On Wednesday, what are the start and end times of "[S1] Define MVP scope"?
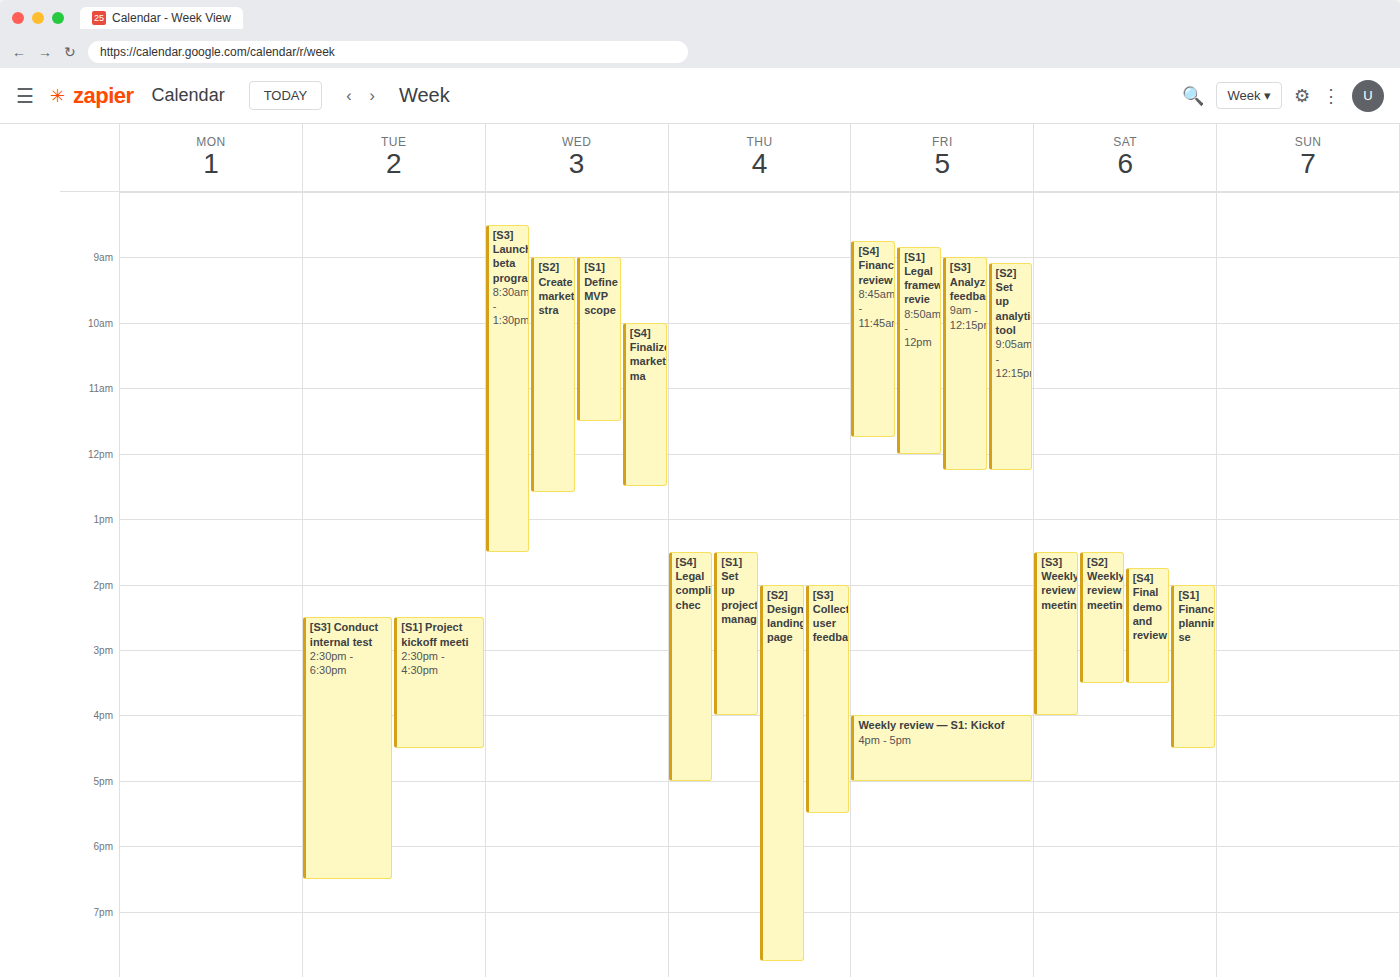
9:00 AM to 11:30 AM